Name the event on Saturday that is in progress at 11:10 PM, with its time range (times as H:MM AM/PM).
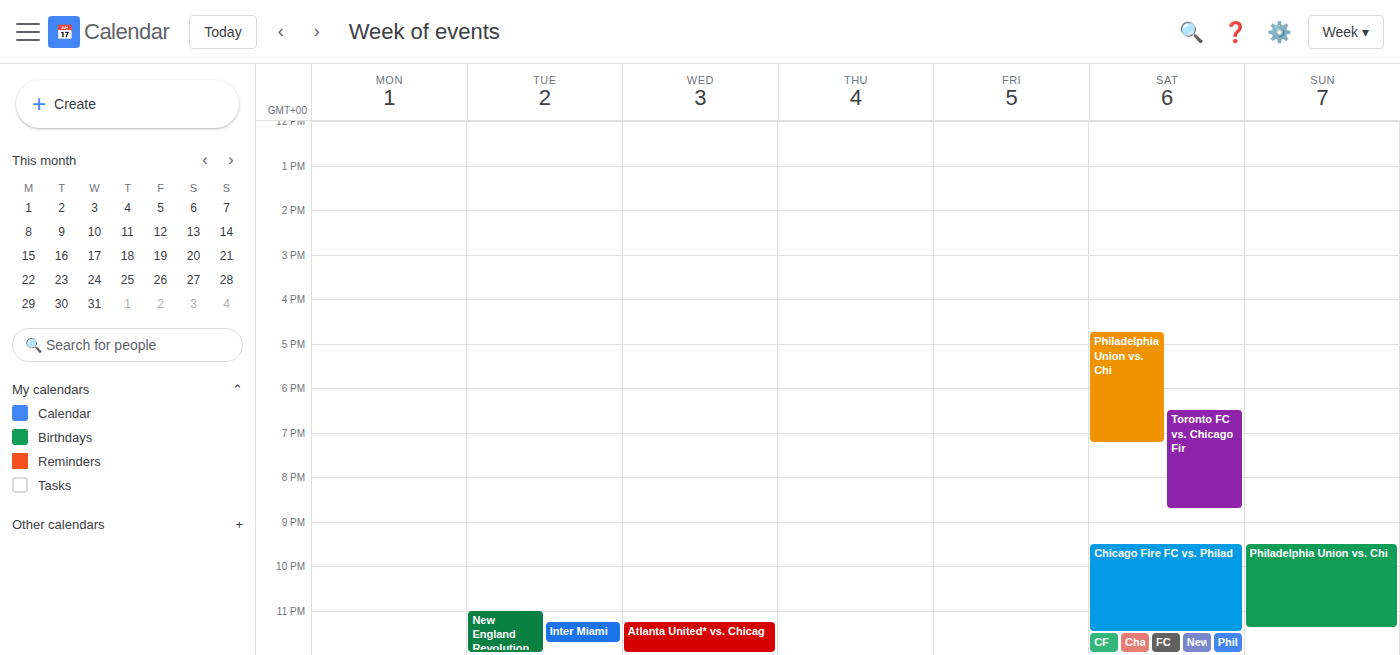
"Chicago Fire FC vs. Philad", 9:30 PM to 11:30 PM